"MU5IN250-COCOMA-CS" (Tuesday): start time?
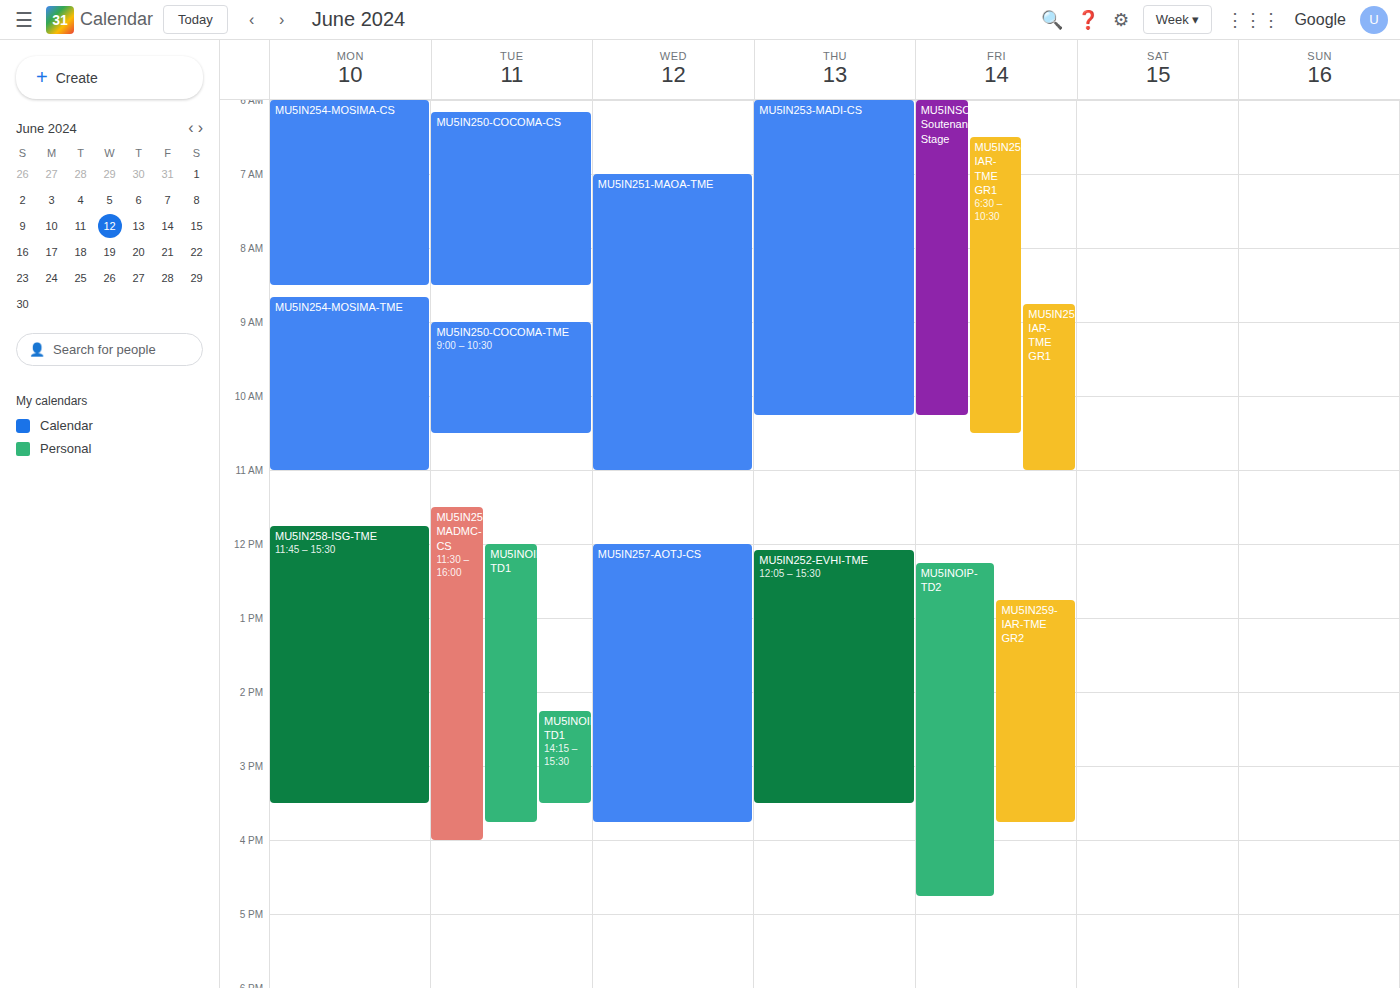
06:10